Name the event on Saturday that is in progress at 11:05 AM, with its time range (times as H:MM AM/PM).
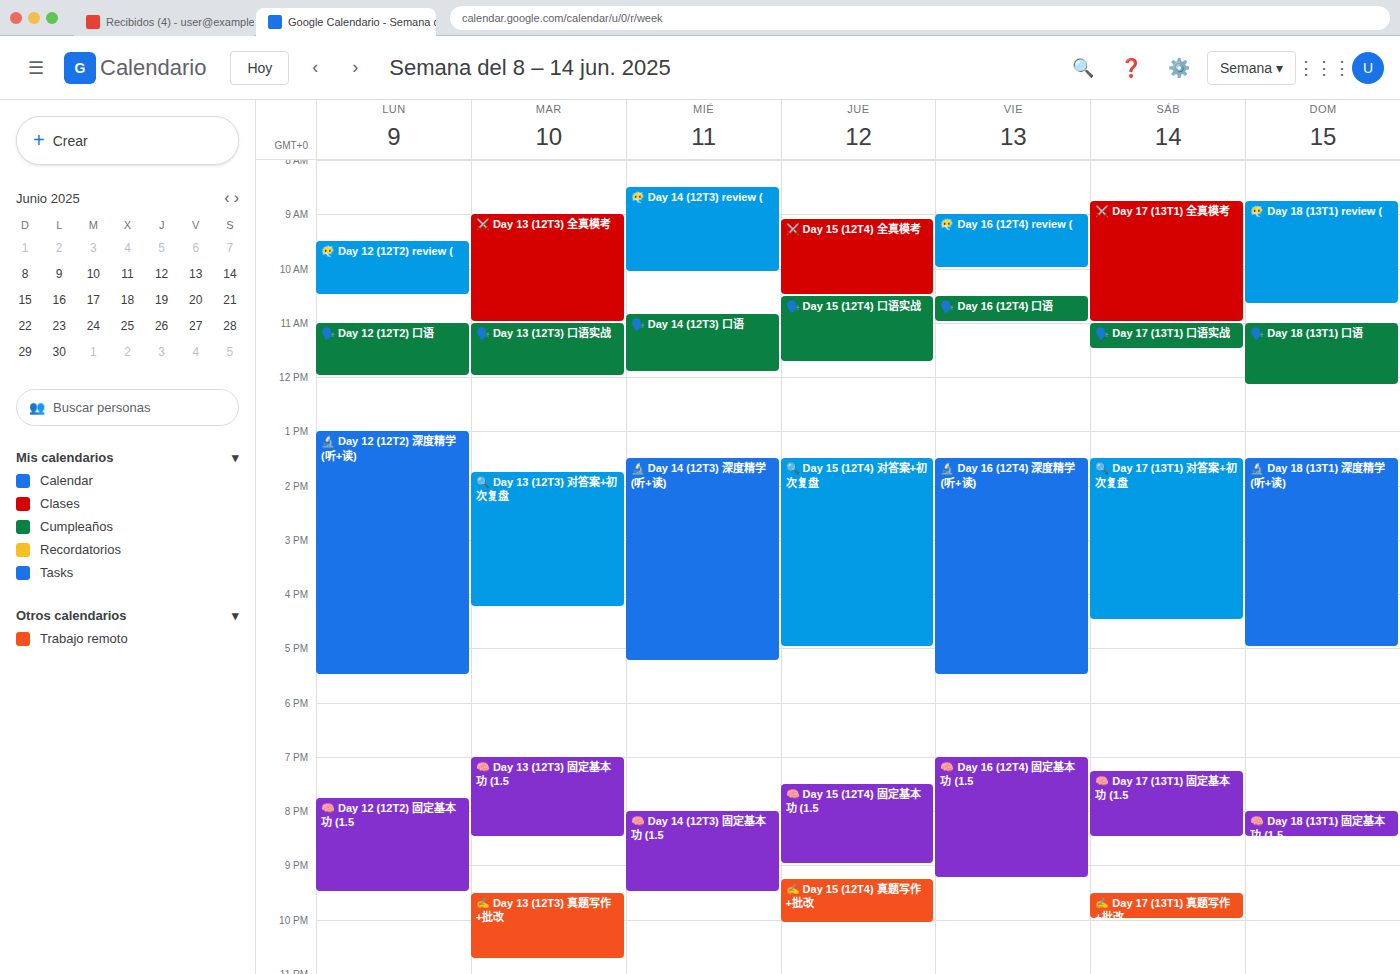
"🗣️ Day 17 (13T1) 口语实战", 11:00 AM to 11:30 AM